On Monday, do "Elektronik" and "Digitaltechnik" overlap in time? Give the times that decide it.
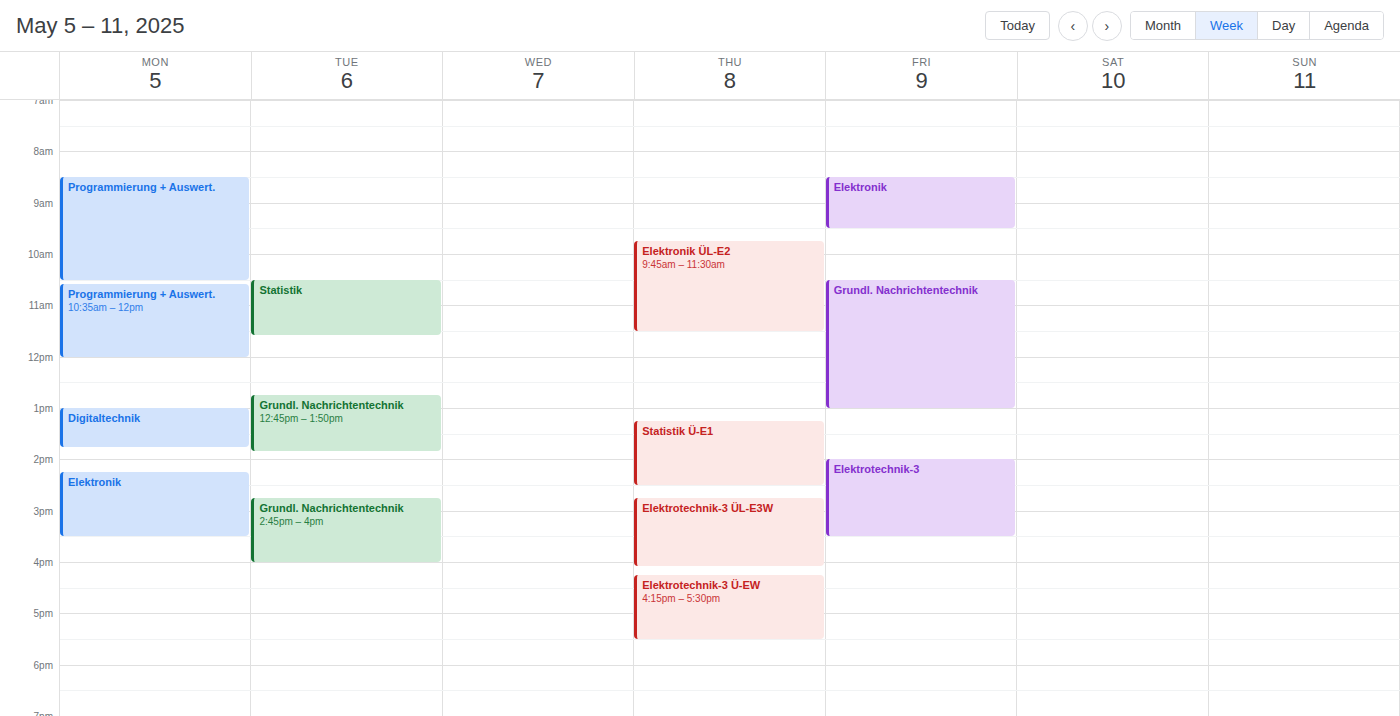
"Digitaltechnik" ends at 1:45 PM and "Elektronik" starts at 2:15 PM -- no overlap.